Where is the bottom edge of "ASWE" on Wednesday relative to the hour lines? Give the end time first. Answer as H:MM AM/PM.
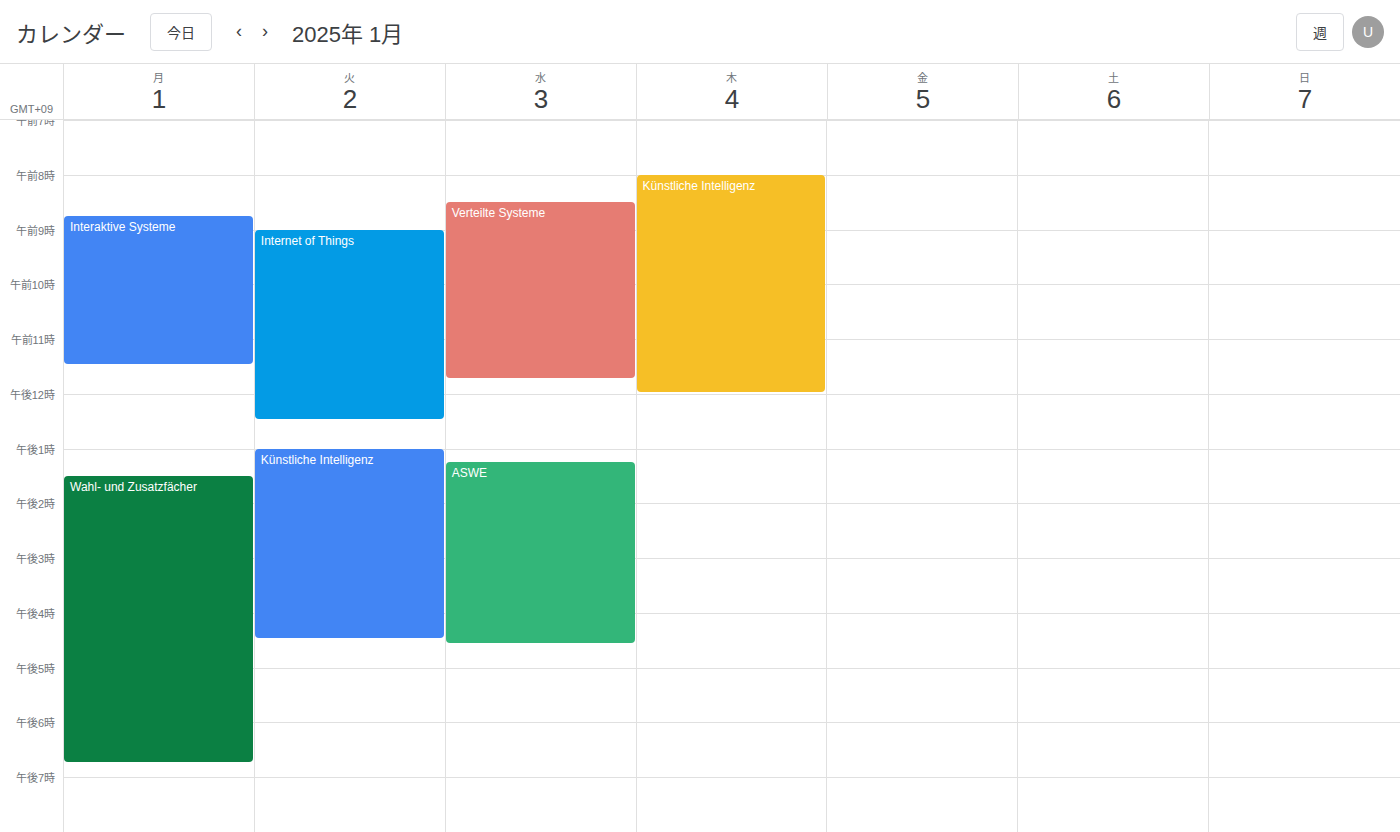
4:35 PM -- neither: 35 minutes below the 4 PM line and 25 minutes above the 5 PM line.